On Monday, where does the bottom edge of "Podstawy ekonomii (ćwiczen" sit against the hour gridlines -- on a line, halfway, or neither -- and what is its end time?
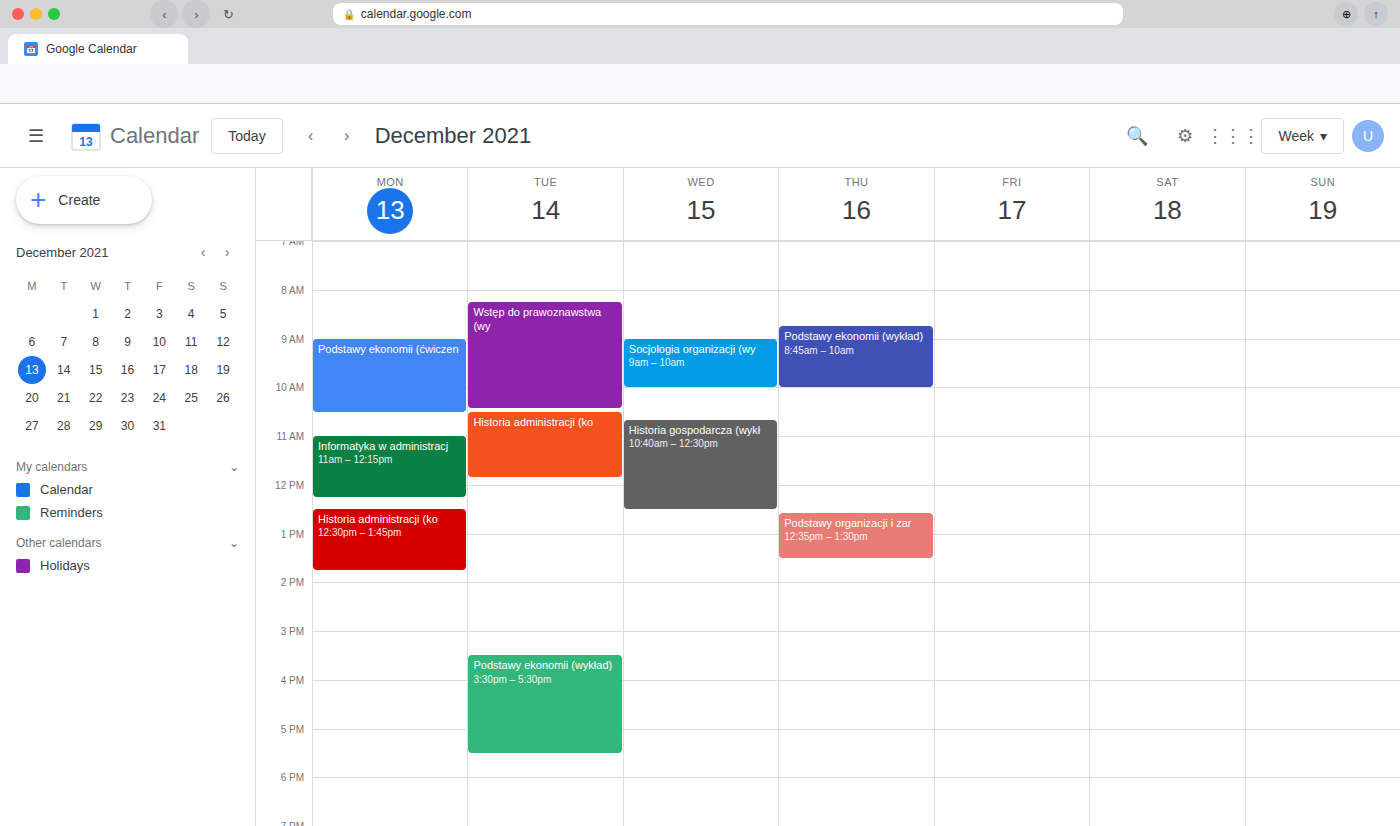
10:30 AM -- halfway between the 10 AM and 11 AM lines.